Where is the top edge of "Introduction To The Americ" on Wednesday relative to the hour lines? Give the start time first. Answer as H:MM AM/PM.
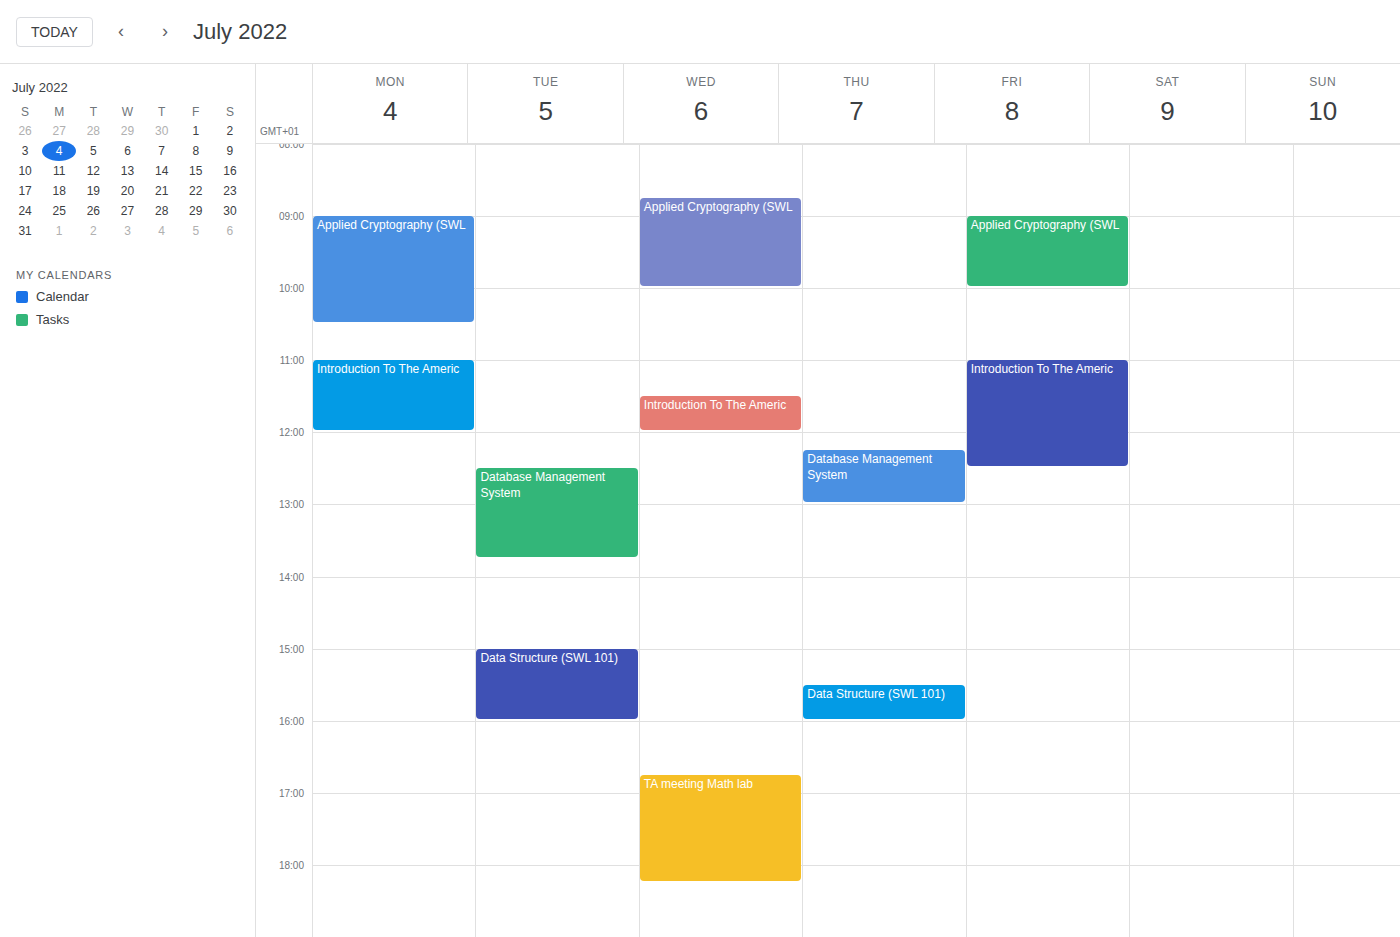
11:30 AM -- halfway between the 11 AM and 12 PM lines.